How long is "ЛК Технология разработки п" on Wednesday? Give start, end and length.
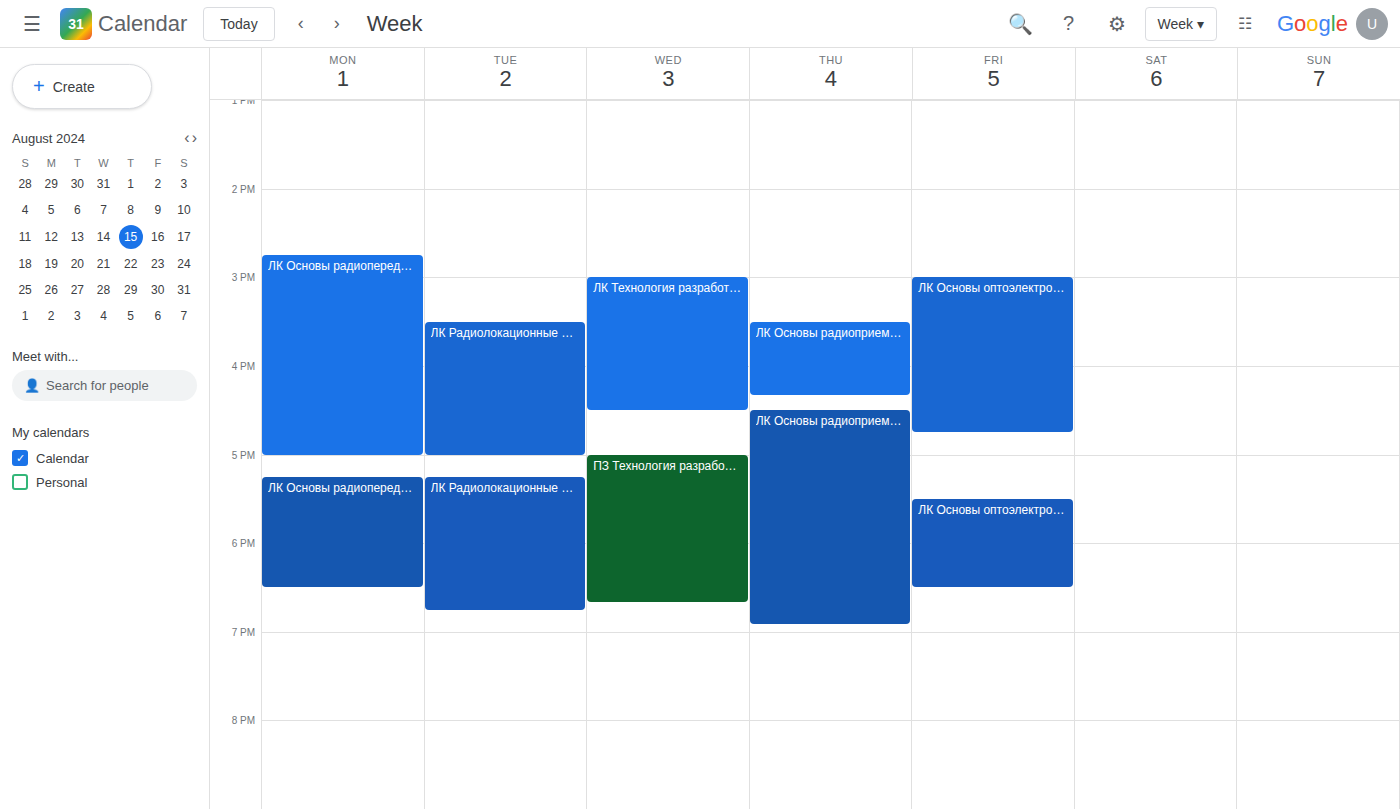
3:00 PM to 4:30 PM, 1 hour 30 minutes